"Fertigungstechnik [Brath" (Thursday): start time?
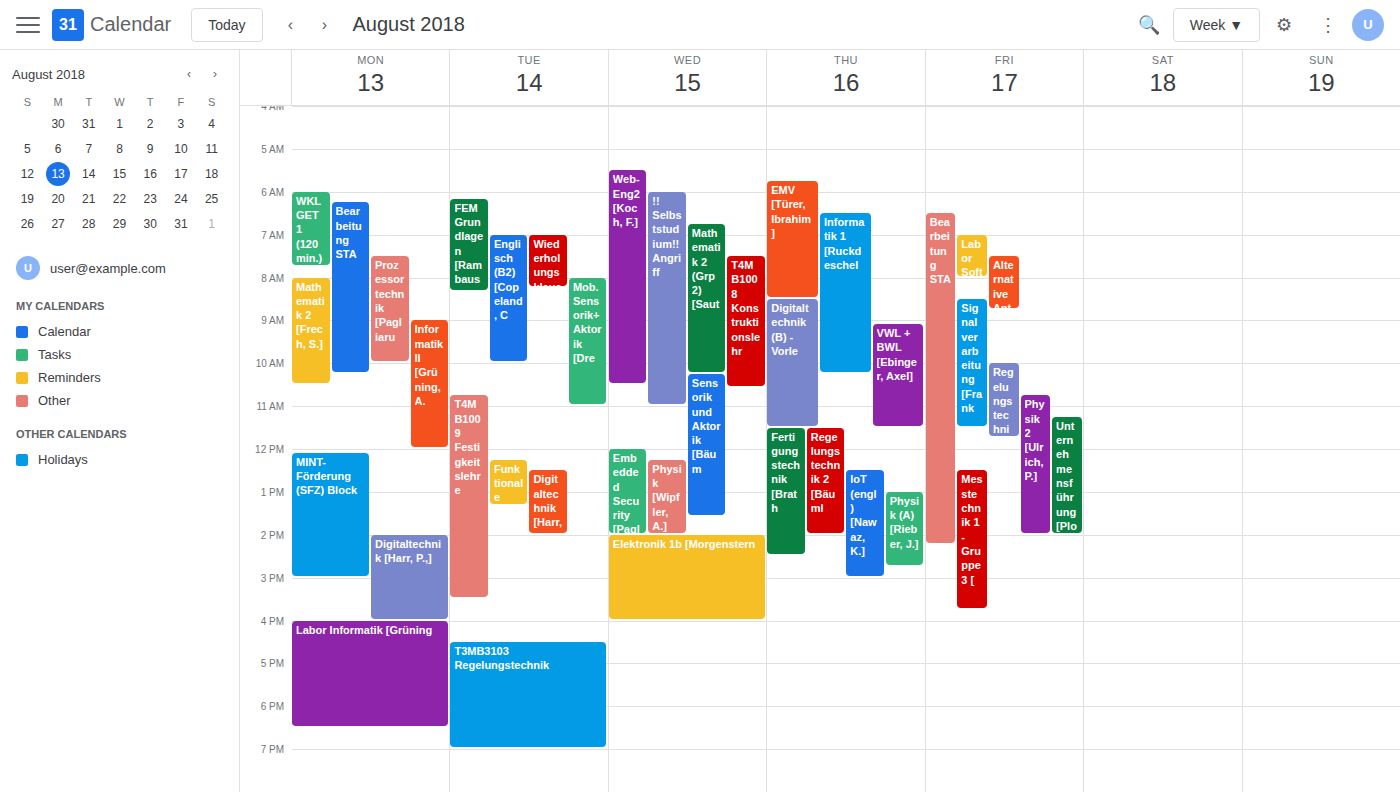
11:30 AM